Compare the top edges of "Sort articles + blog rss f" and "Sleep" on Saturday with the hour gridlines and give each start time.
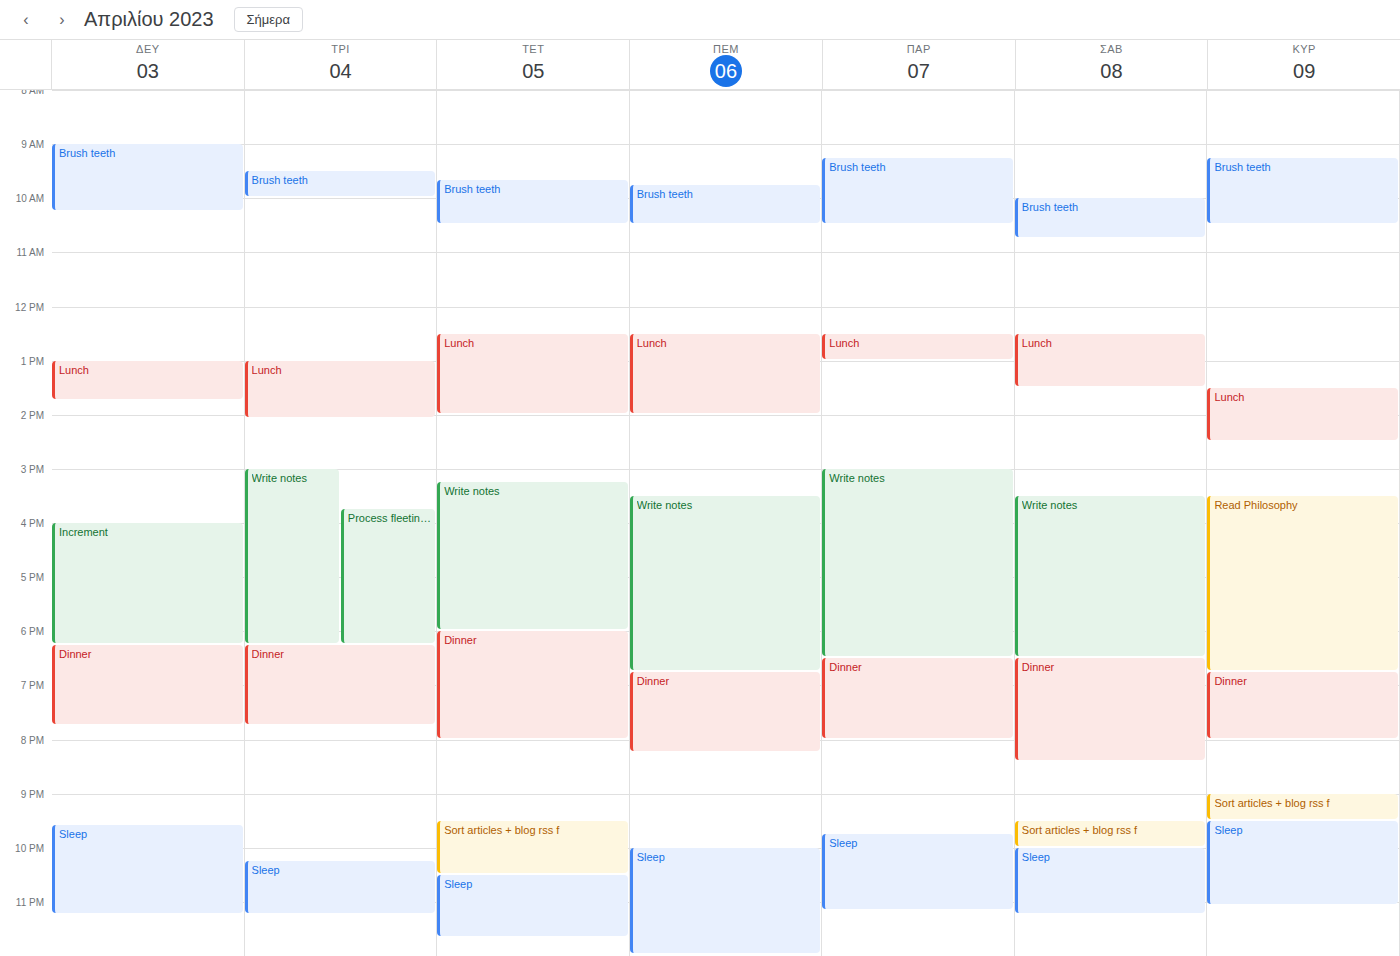
"Sort articles + blog rss f": 9:30 PM, halfway between the 9 PM and 10 PM lines. "Sleep": 10:00 PM, exactly on the 10 PM line.